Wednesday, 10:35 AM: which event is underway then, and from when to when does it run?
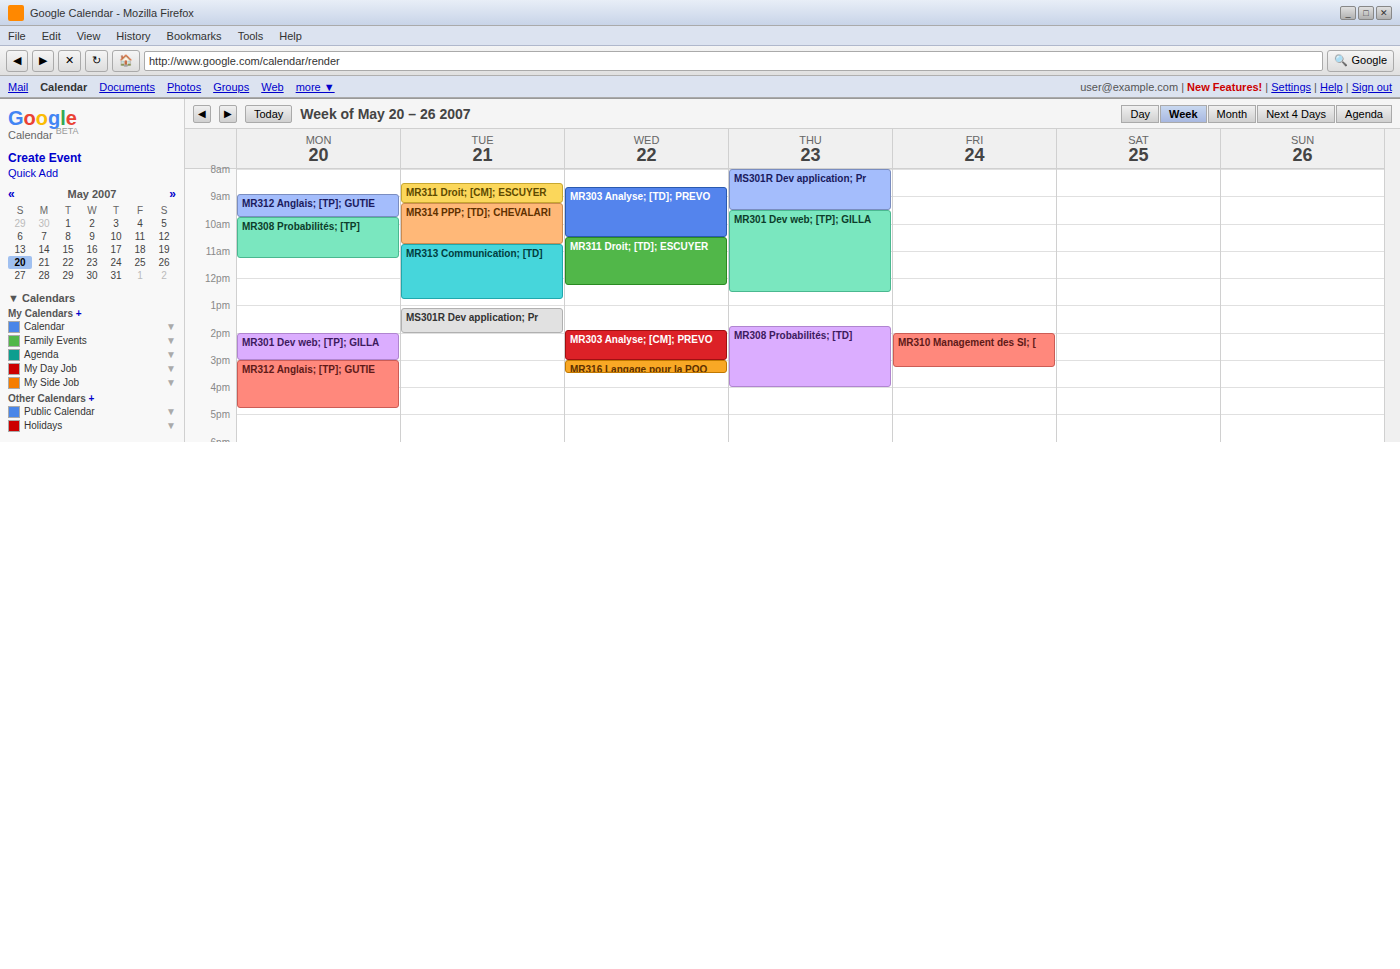
"MR311 Droit; [TD]; ESCUYER", 10:30 AM to 12:15 PM